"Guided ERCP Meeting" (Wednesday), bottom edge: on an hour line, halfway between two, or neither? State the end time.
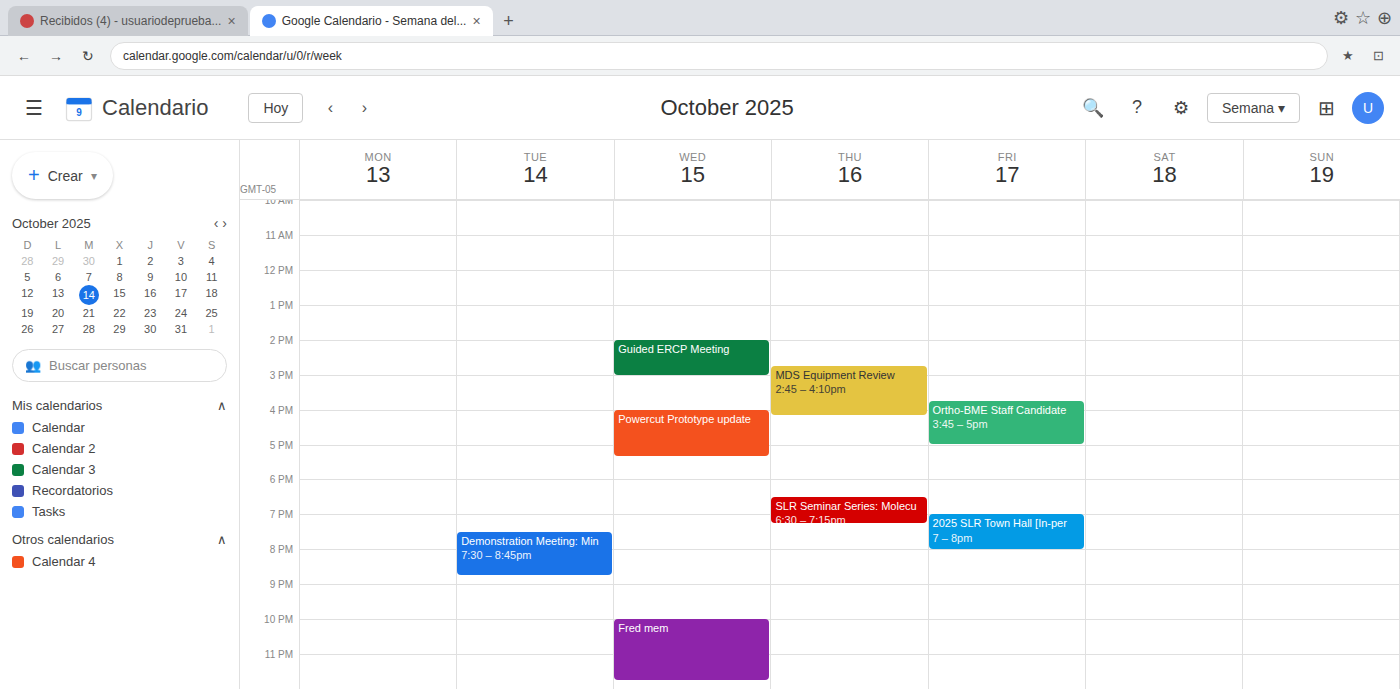
3:00 PM -- exactly on the 3 PM line.